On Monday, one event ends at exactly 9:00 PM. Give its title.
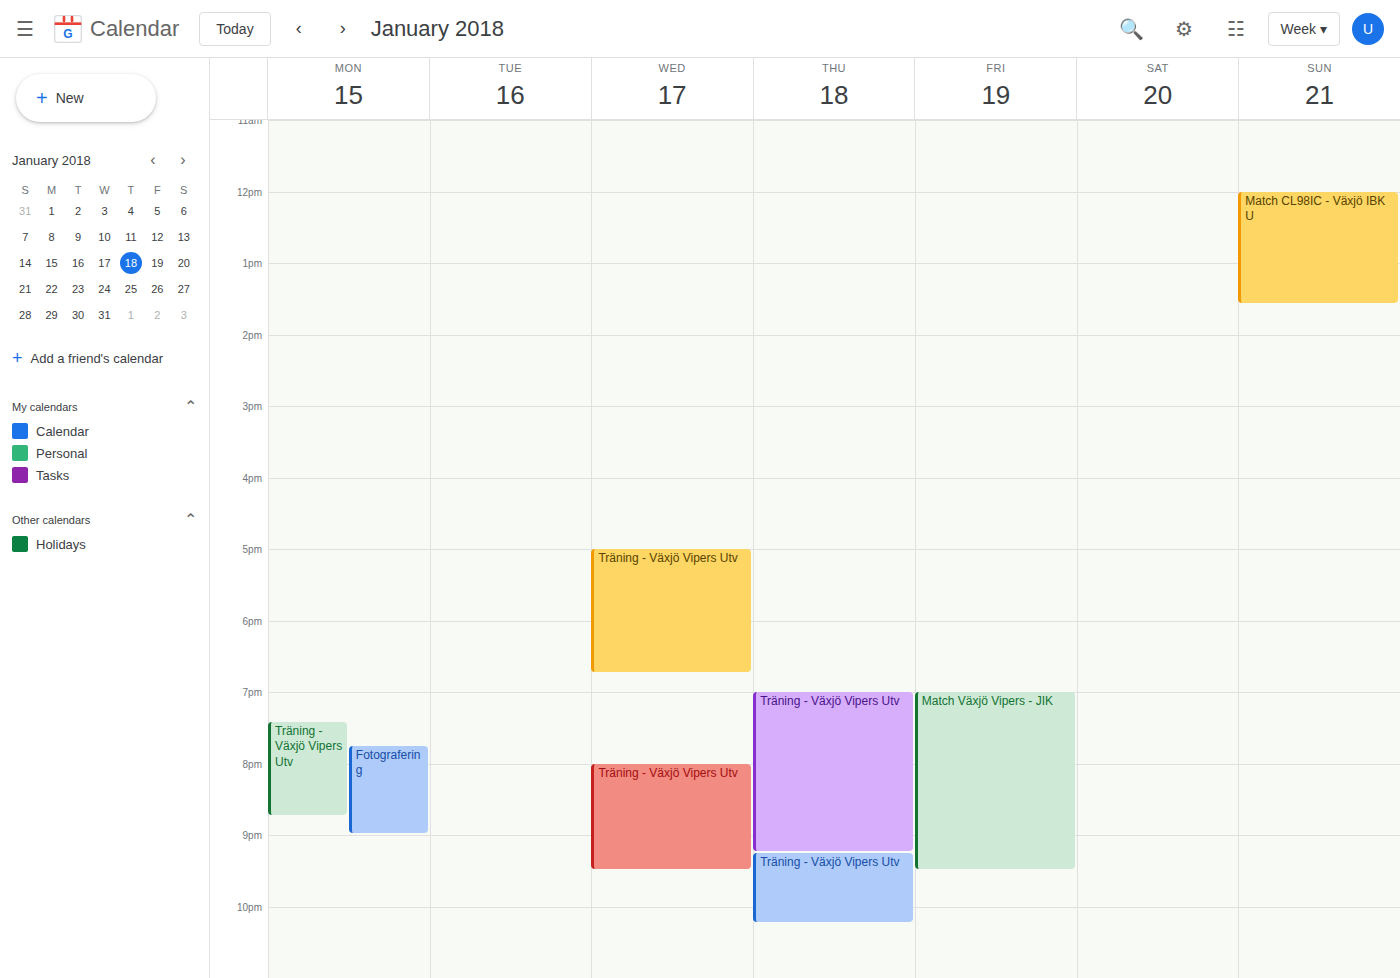
"Fotografering"